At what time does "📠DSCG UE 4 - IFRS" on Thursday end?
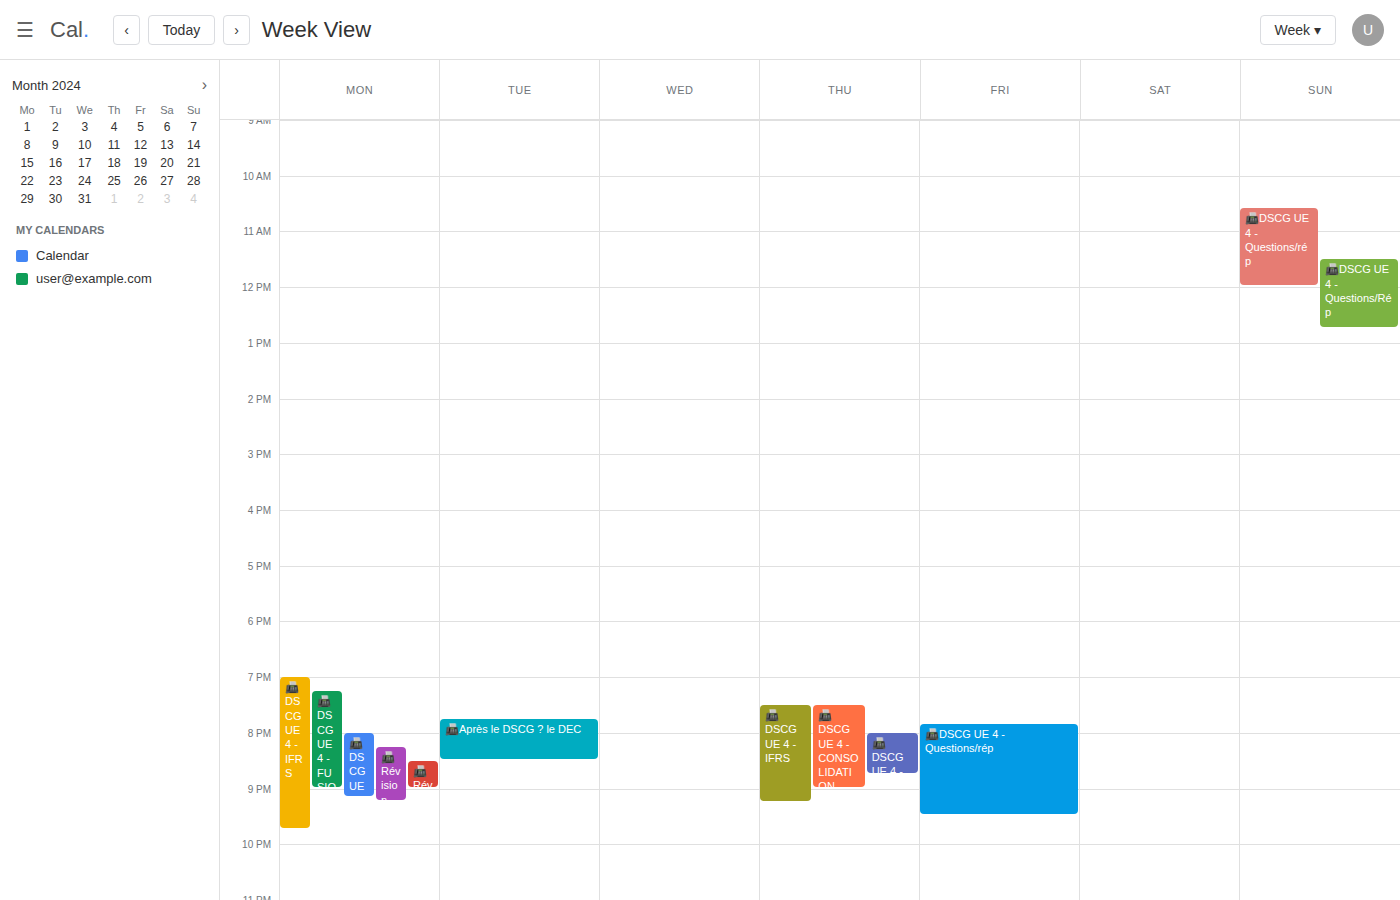
9:15 PM